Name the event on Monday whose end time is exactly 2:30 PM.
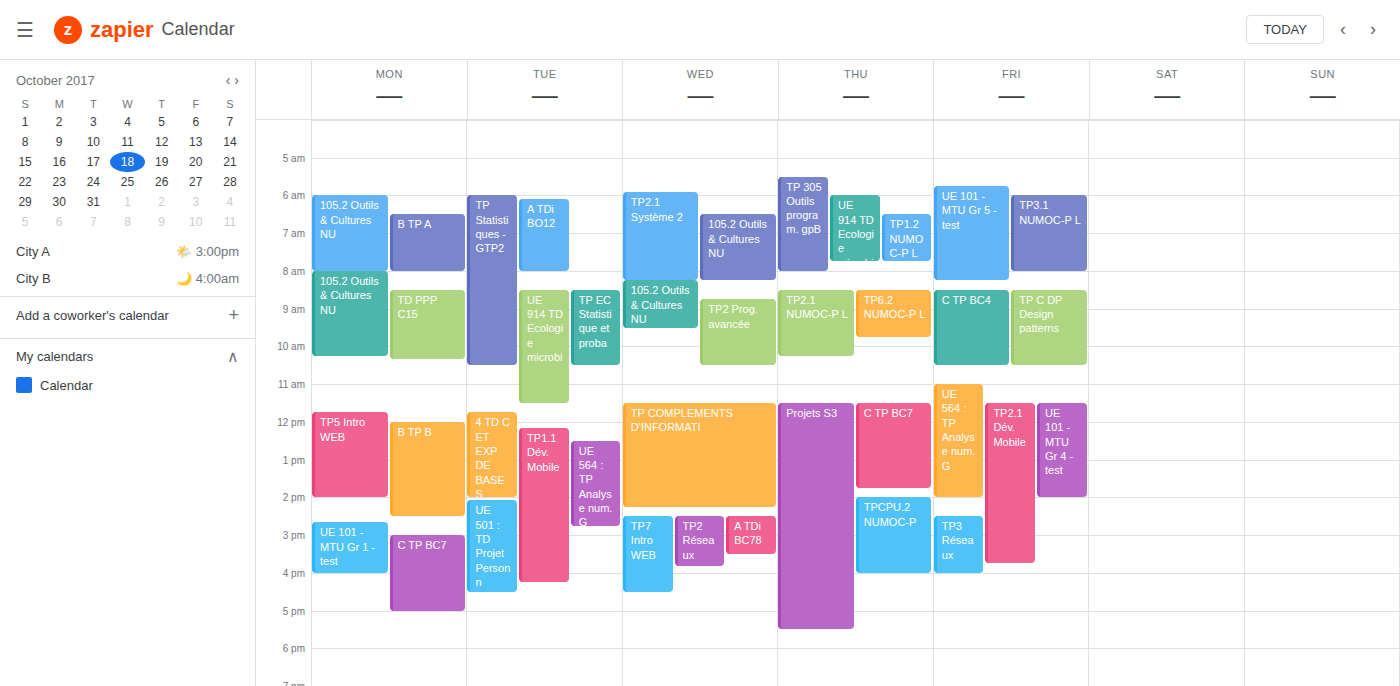
"B TP B"